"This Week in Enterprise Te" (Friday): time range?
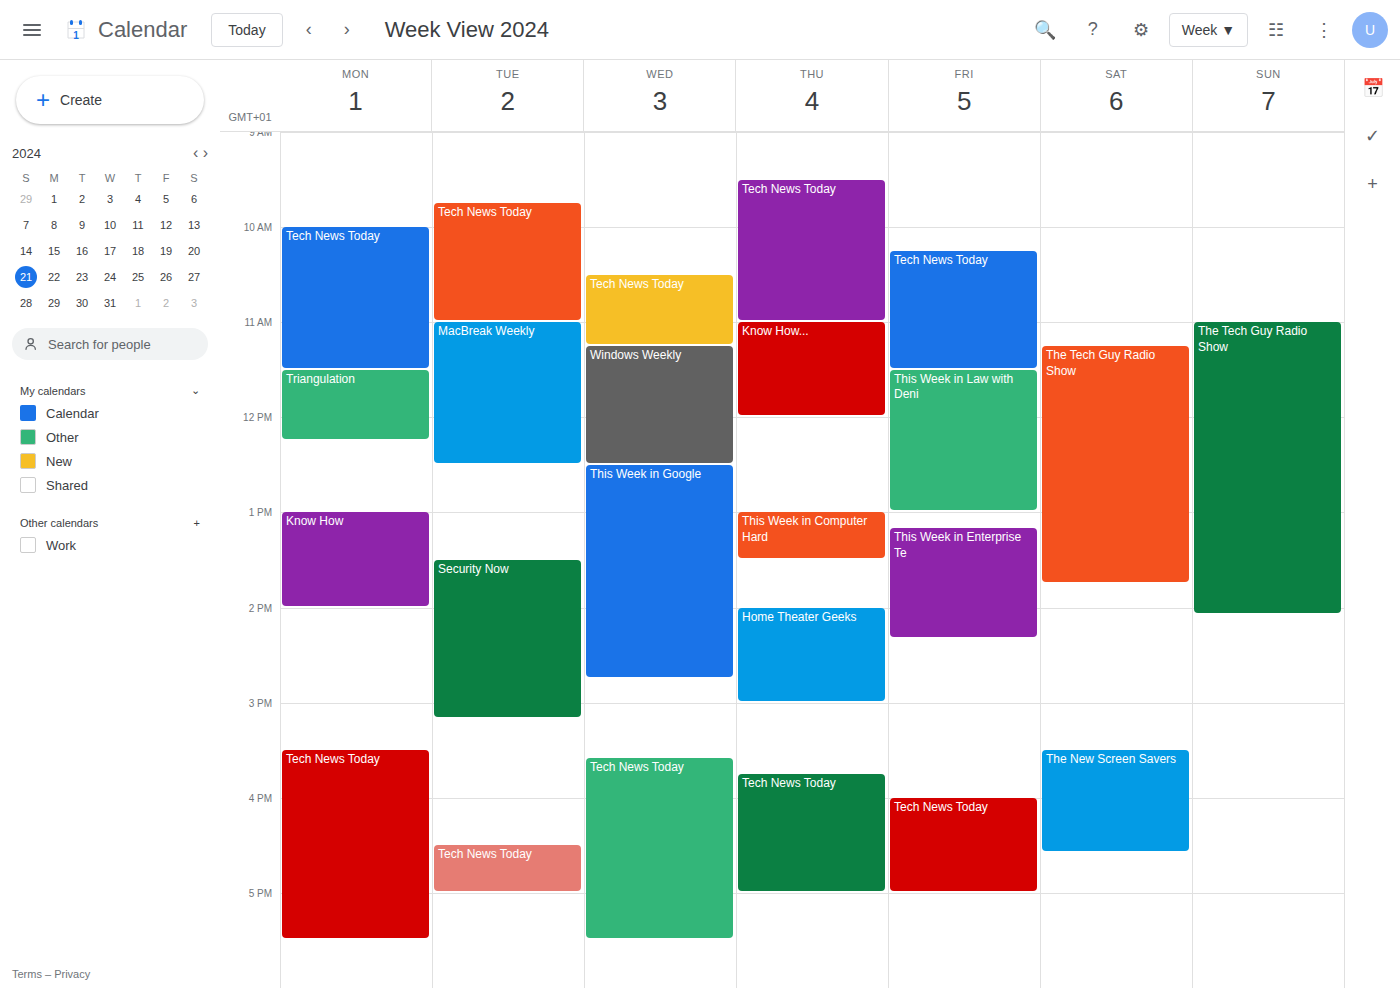
1:10 PM to 2:20 PM